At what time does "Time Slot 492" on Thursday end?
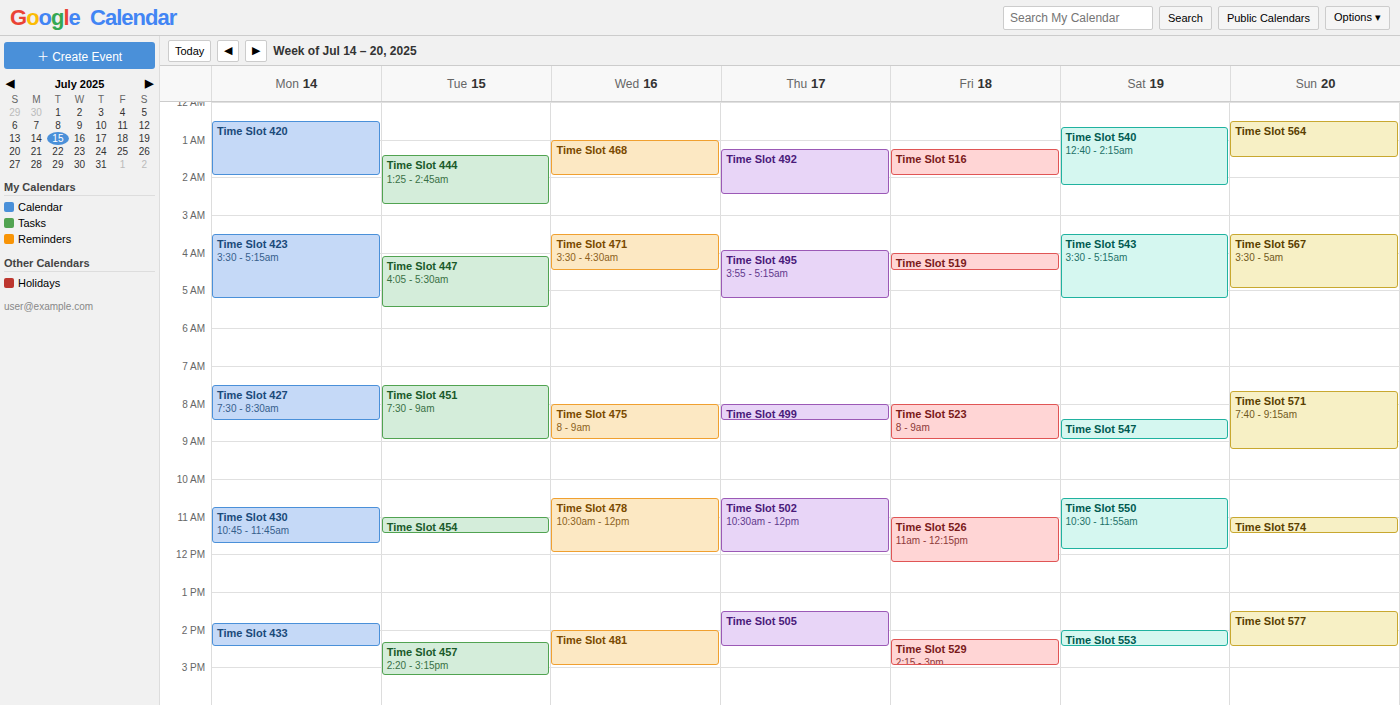
2:30 AM